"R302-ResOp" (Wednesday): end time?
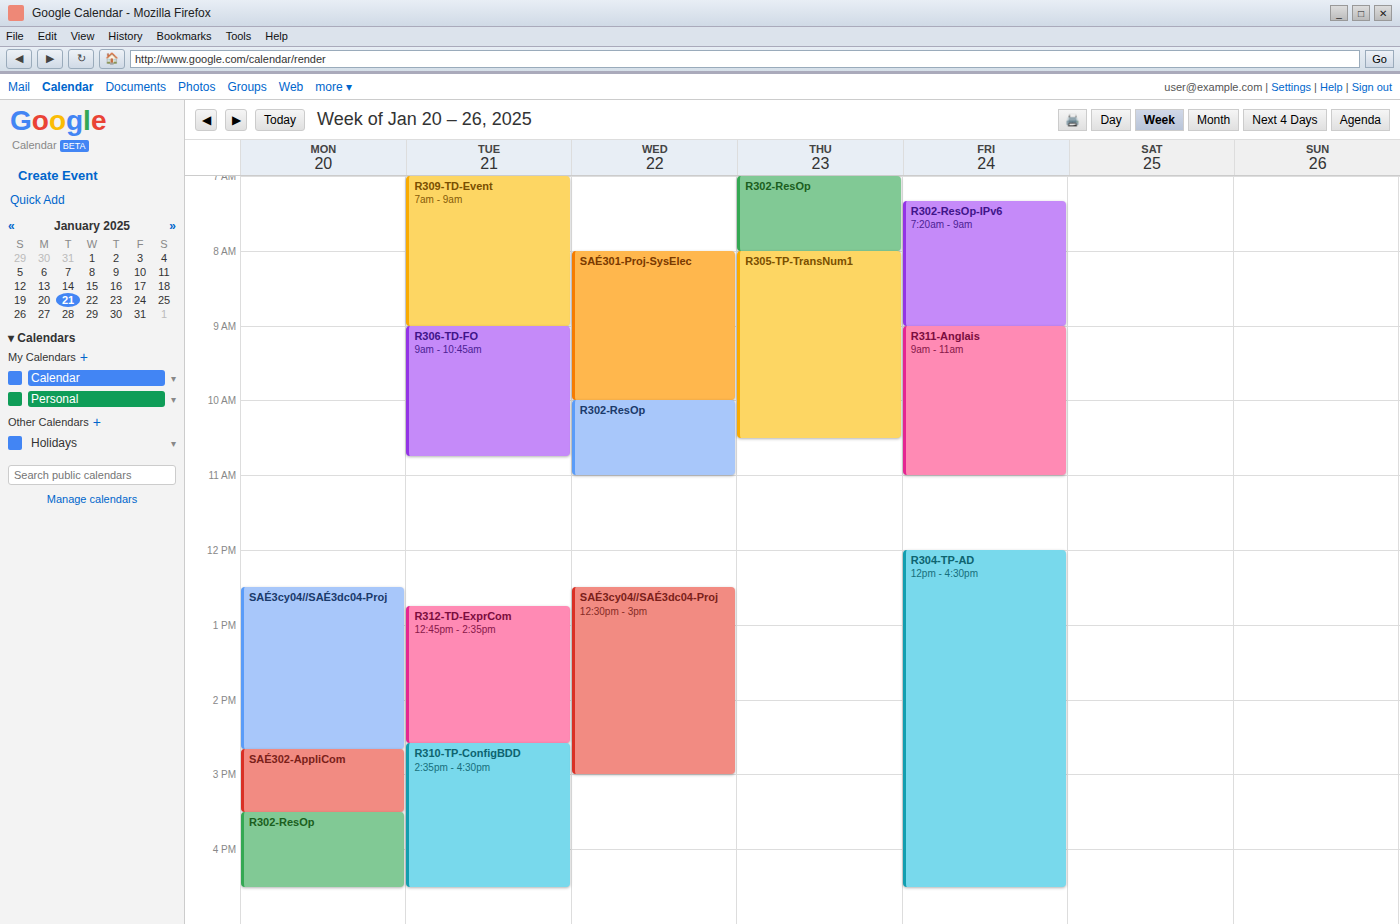
11:00 AM